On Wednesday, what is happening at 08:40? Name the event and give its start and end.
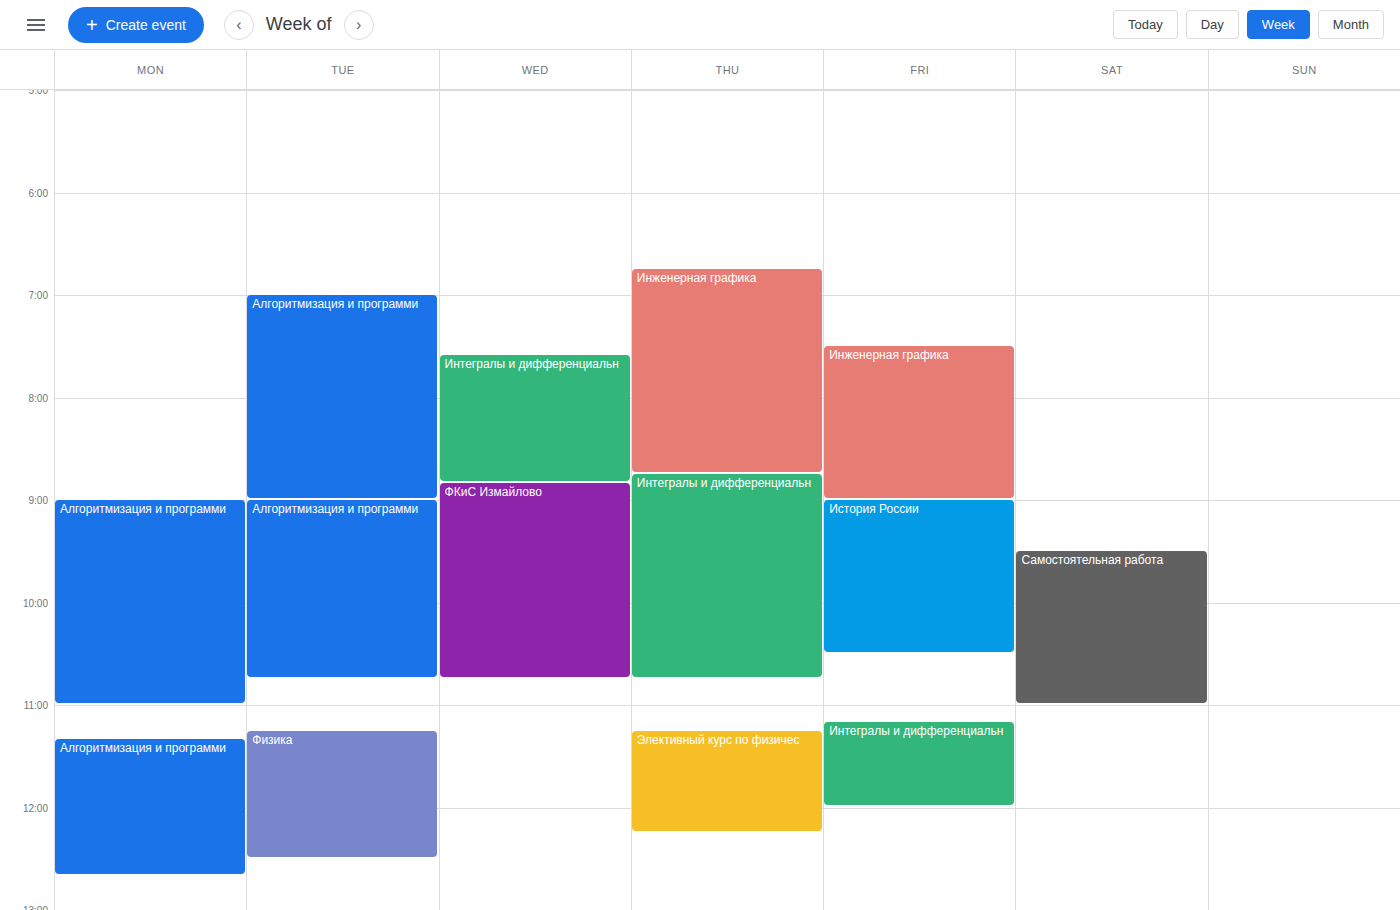
"Интегралы и дифференциальн", 07:35 to 08:50